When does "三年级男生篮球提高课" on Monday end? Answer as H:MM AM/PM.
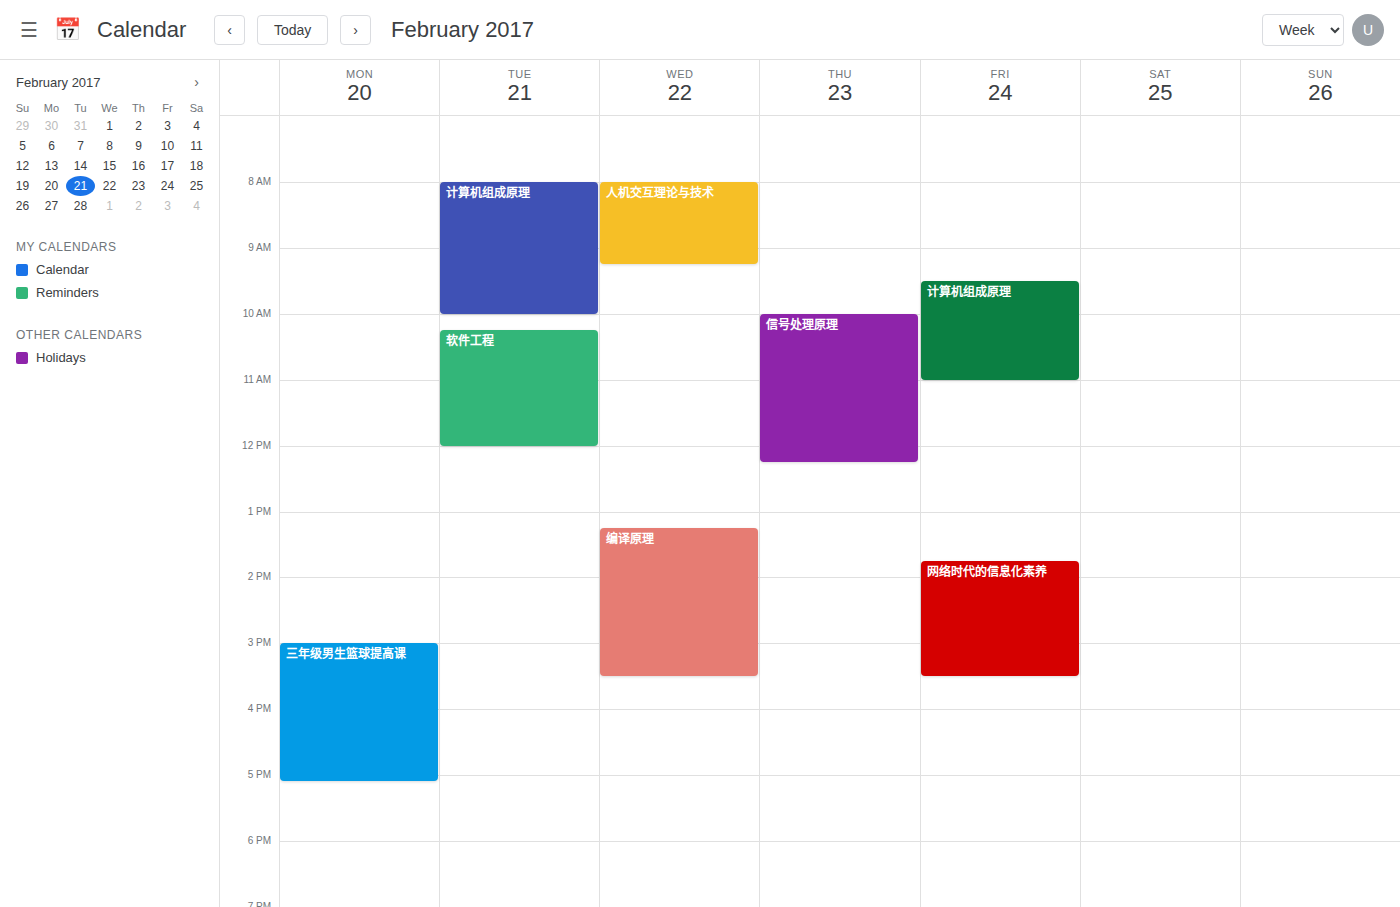
5:05 PM